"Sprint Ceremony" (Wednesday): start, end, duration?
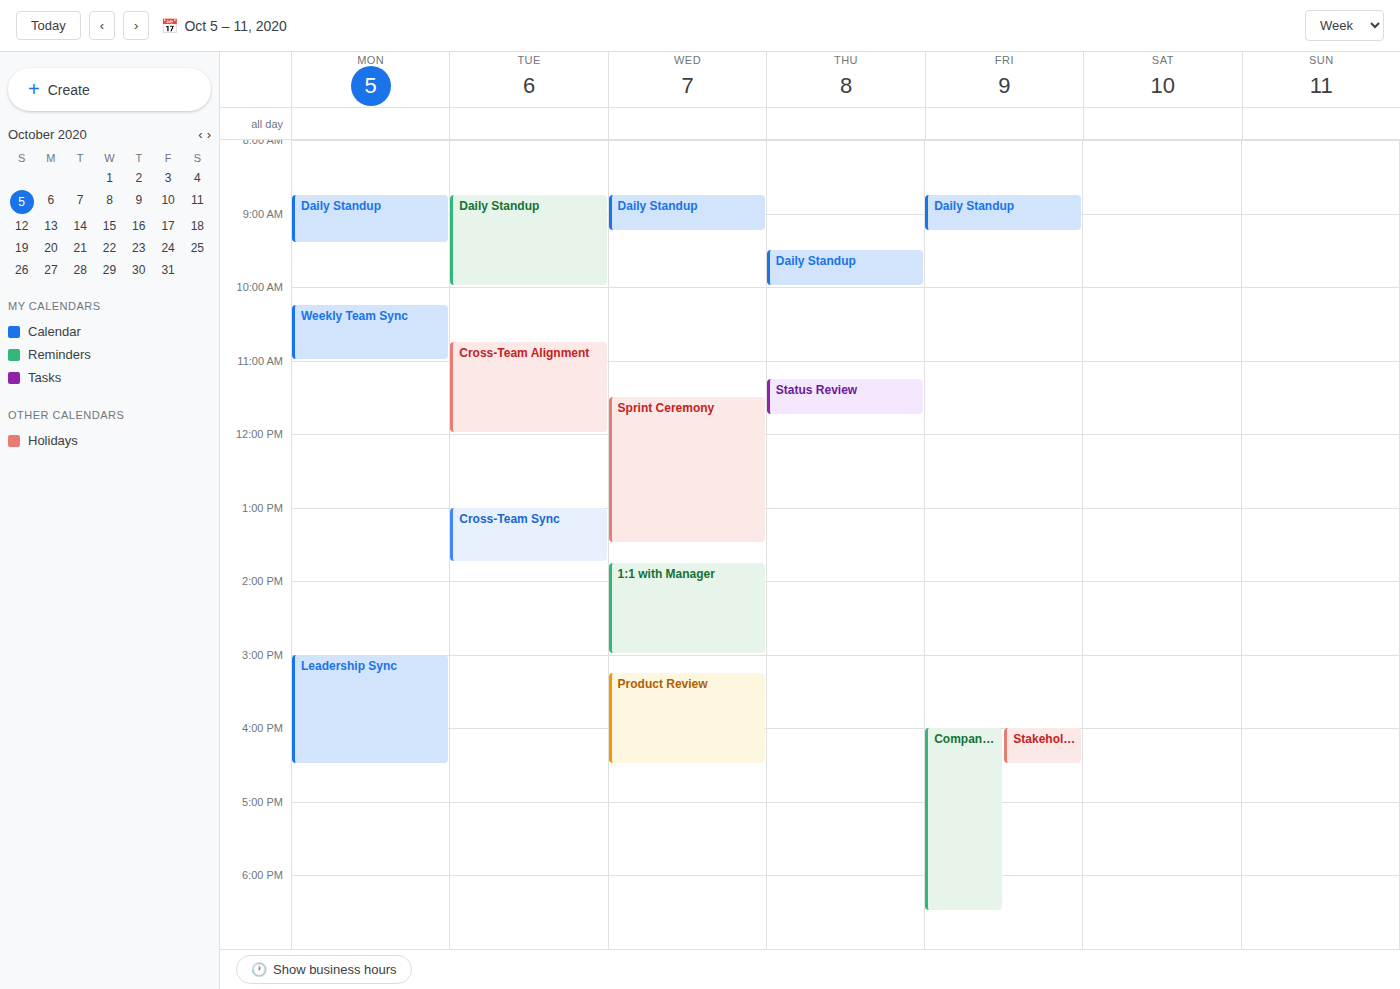
11:30 AM to 1:30 PM, 2 hours